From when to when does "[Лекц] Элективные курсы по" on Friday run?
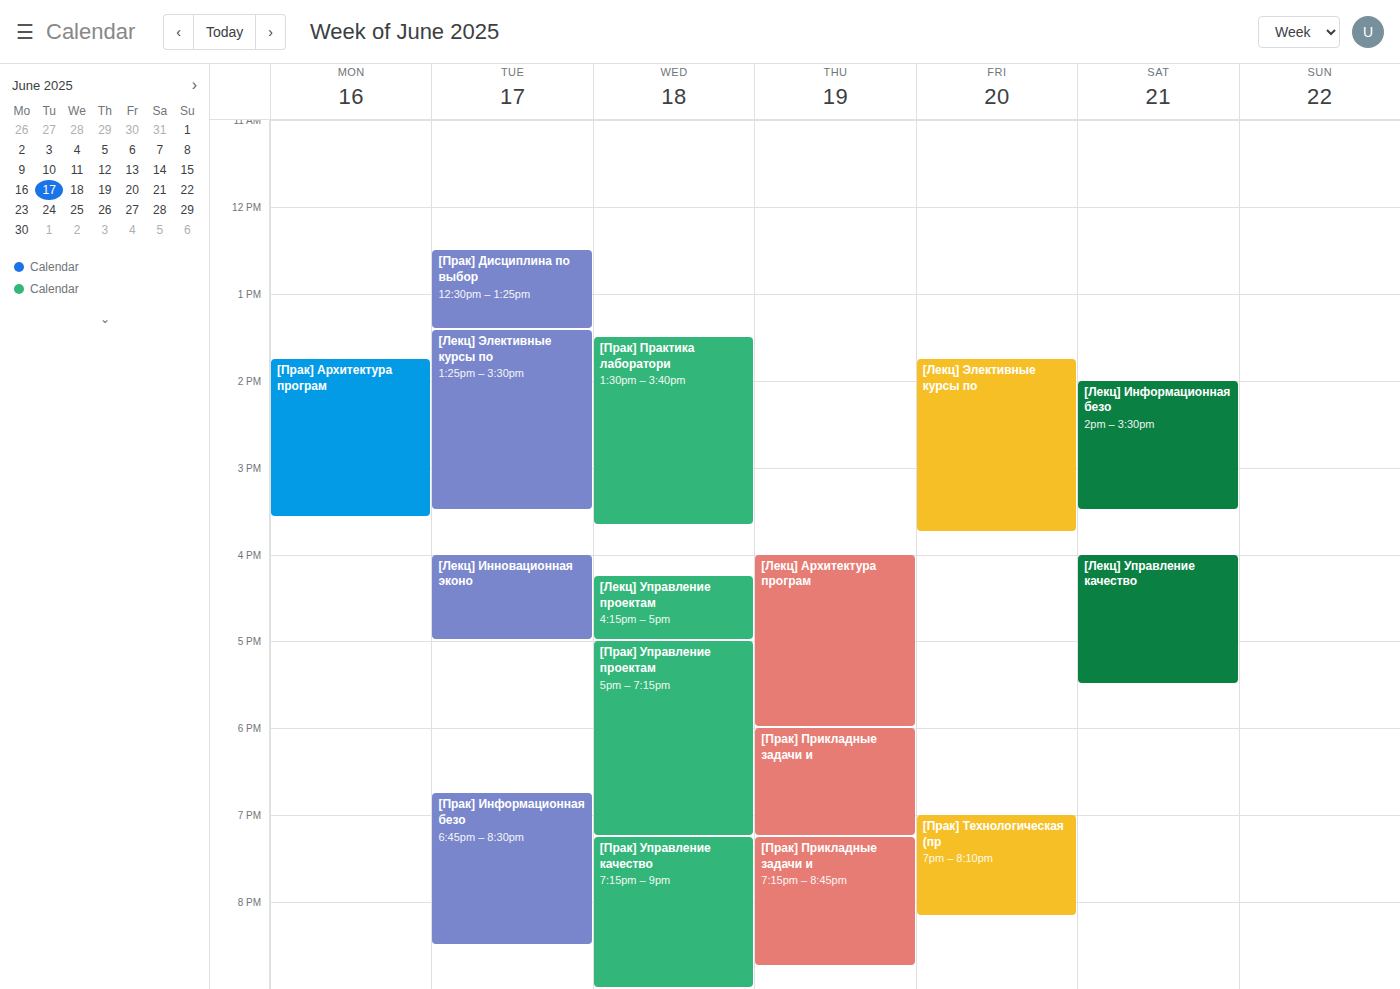
1:45 PM to 3:45 PM